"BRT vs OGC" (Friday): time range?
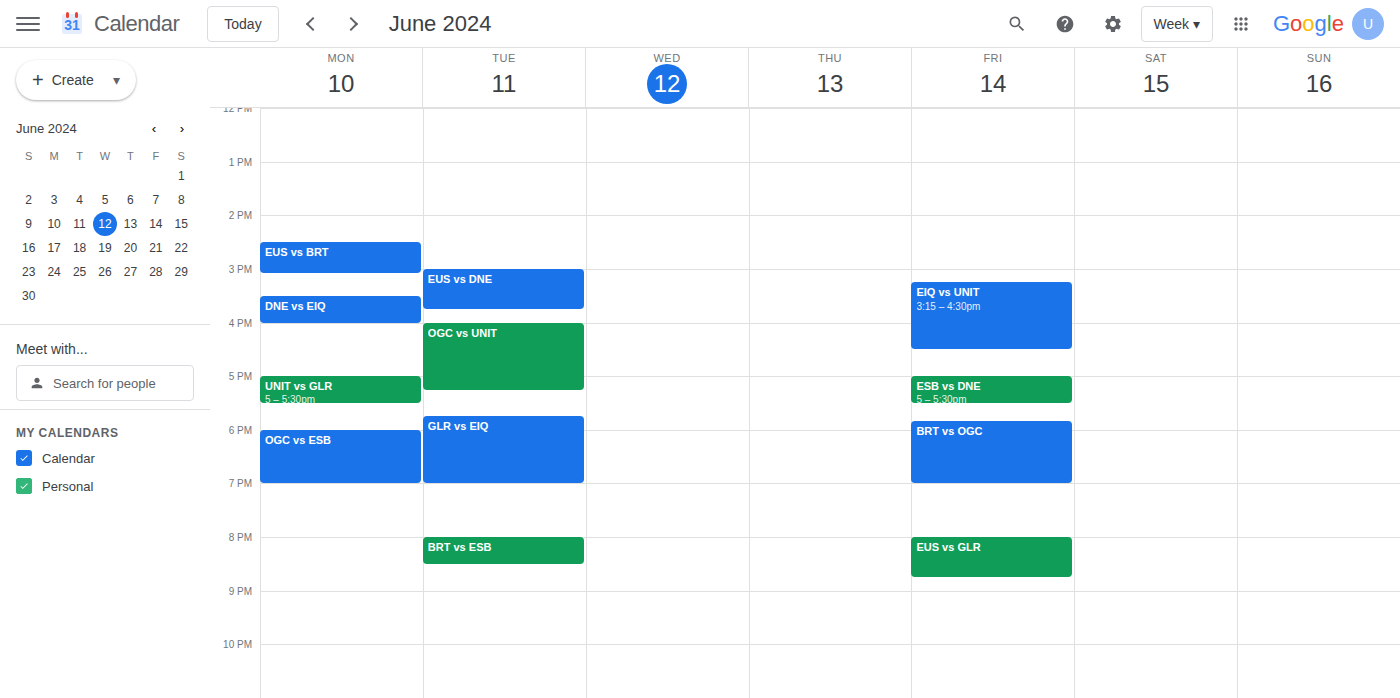
17:50 to 19:00